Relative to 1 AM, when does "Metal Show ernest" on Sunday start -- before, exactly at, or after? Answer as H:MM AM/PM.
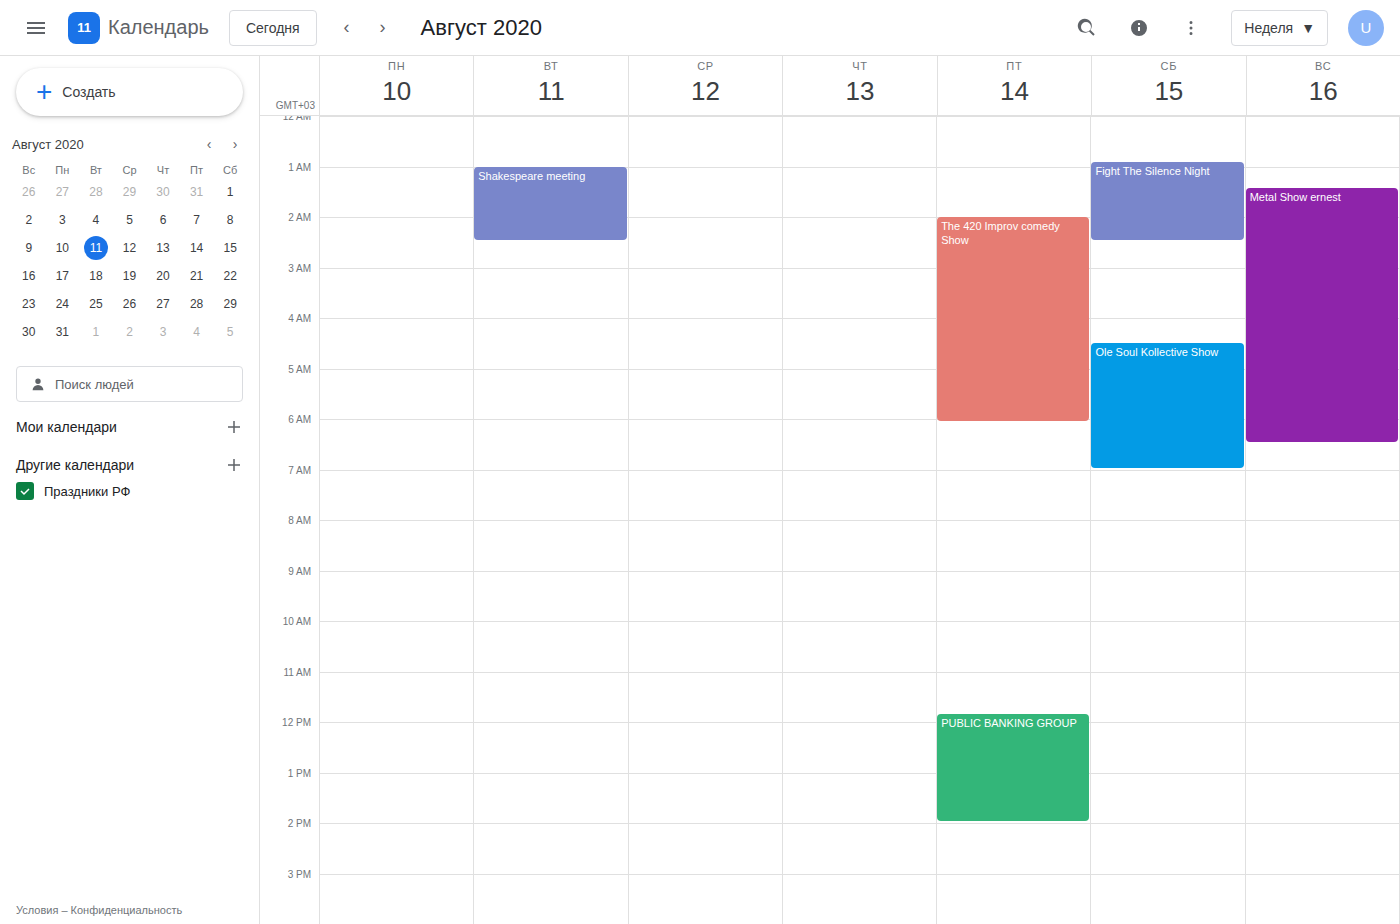
1:25 AM -- after 1 AM, 25 minutes below the 1 AM line.